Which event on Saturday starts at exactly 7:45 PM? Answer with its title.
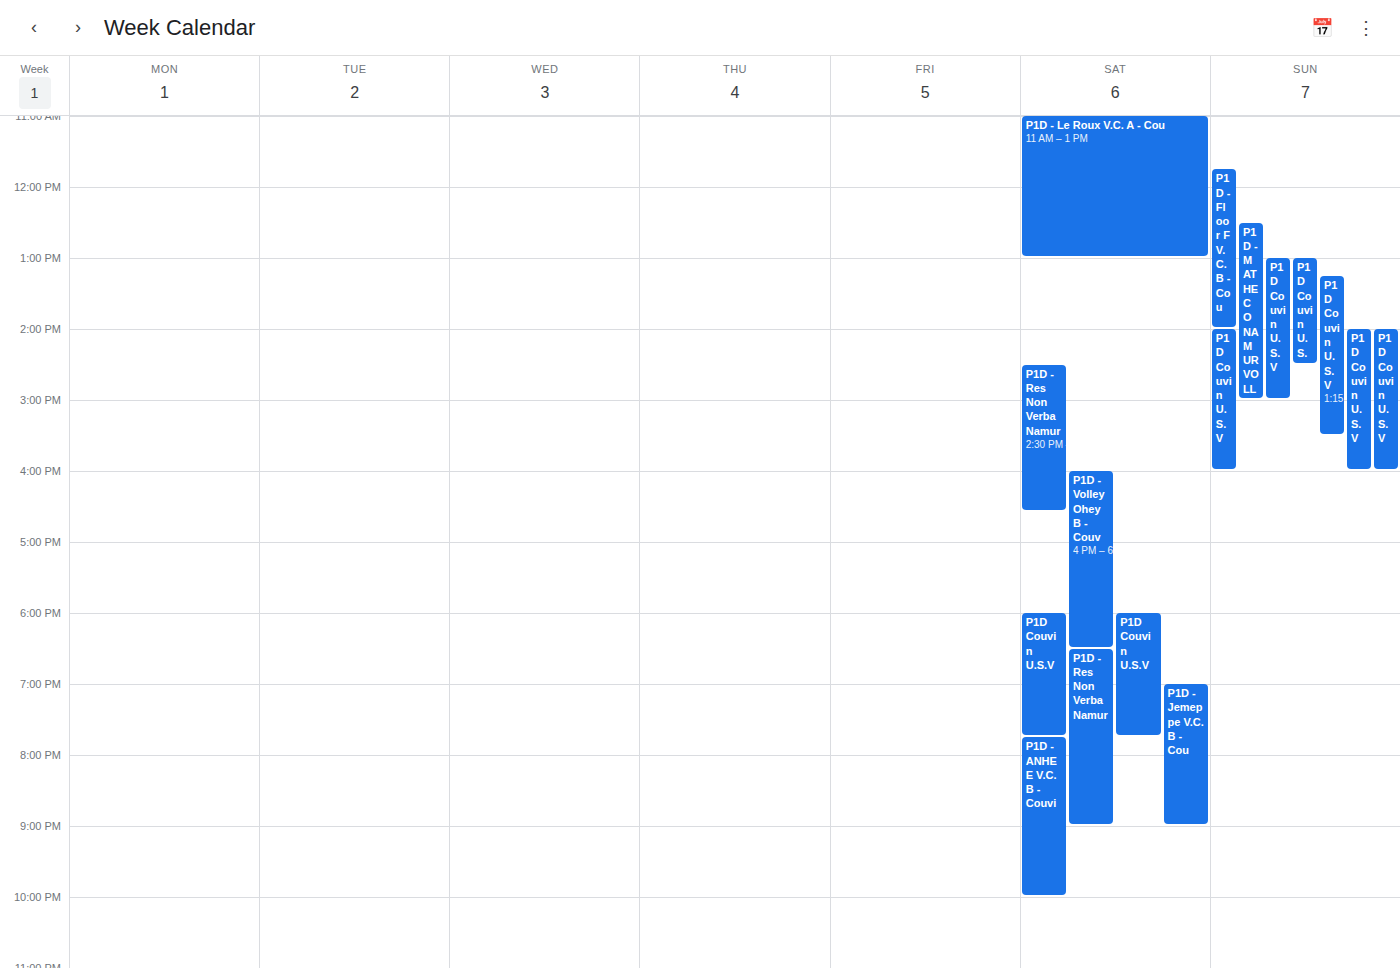
"P1D - ANHEE V.C. B - Couvi"